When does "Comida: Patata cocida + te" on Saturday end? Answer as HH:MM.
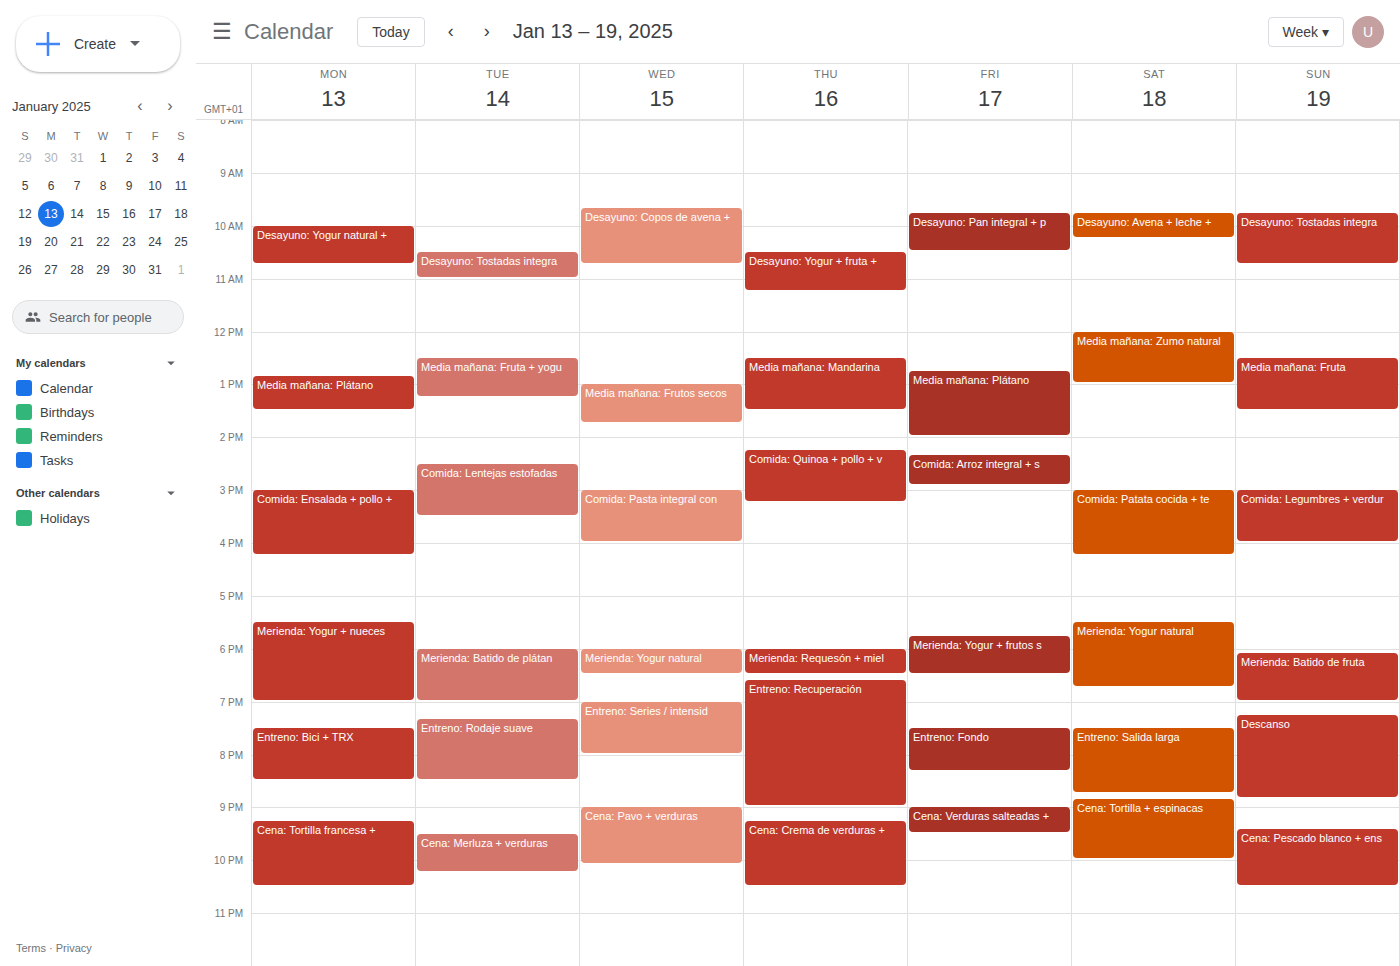
16:15